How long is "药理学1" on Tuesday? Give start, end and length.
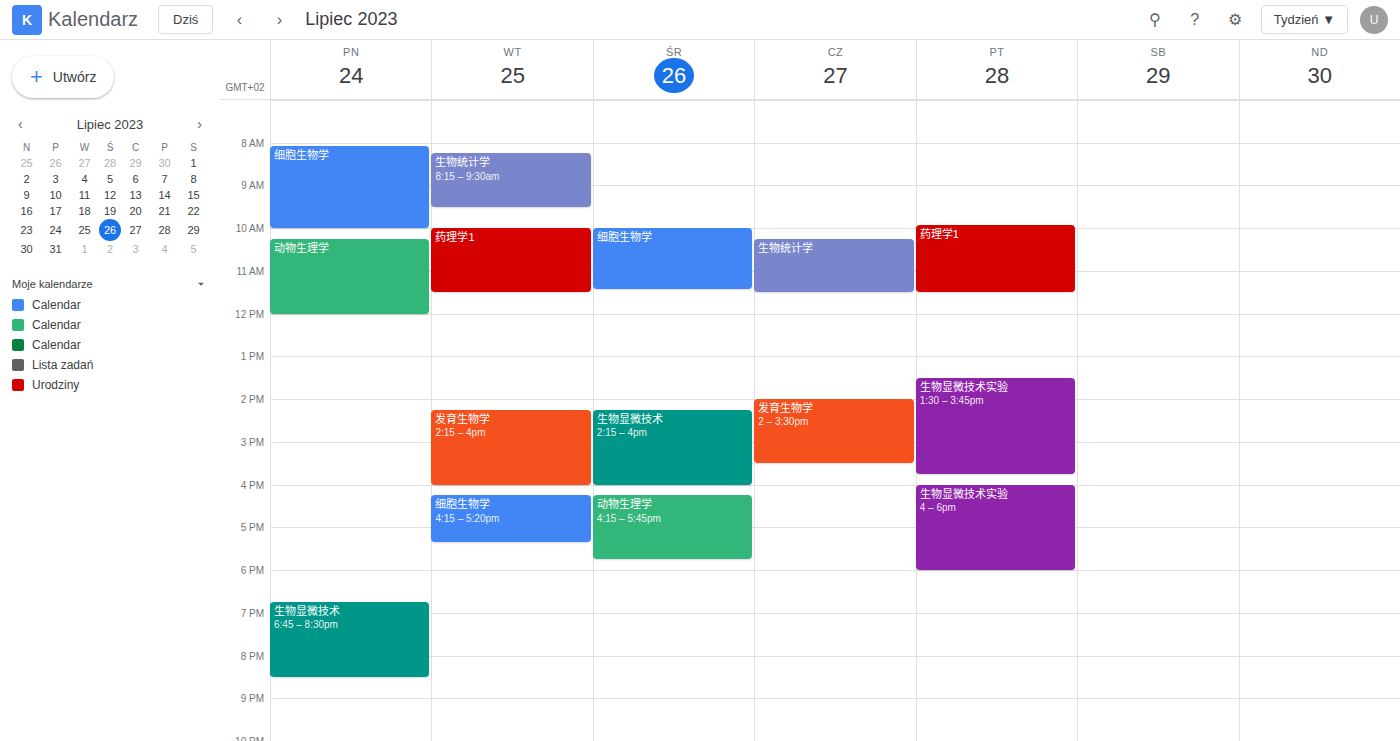
10:00 AM to 11:30 AM, 1 hour 30 minutes